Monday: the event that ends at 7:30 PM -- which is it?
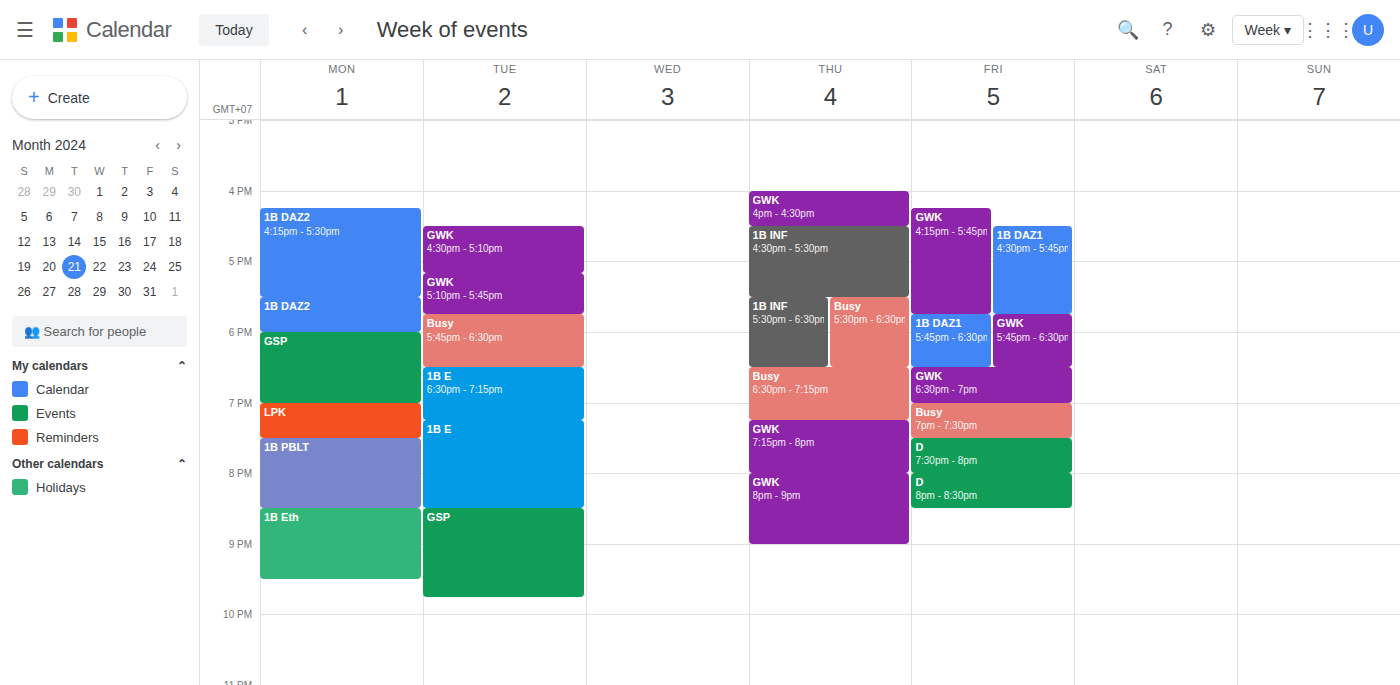
"LPK"